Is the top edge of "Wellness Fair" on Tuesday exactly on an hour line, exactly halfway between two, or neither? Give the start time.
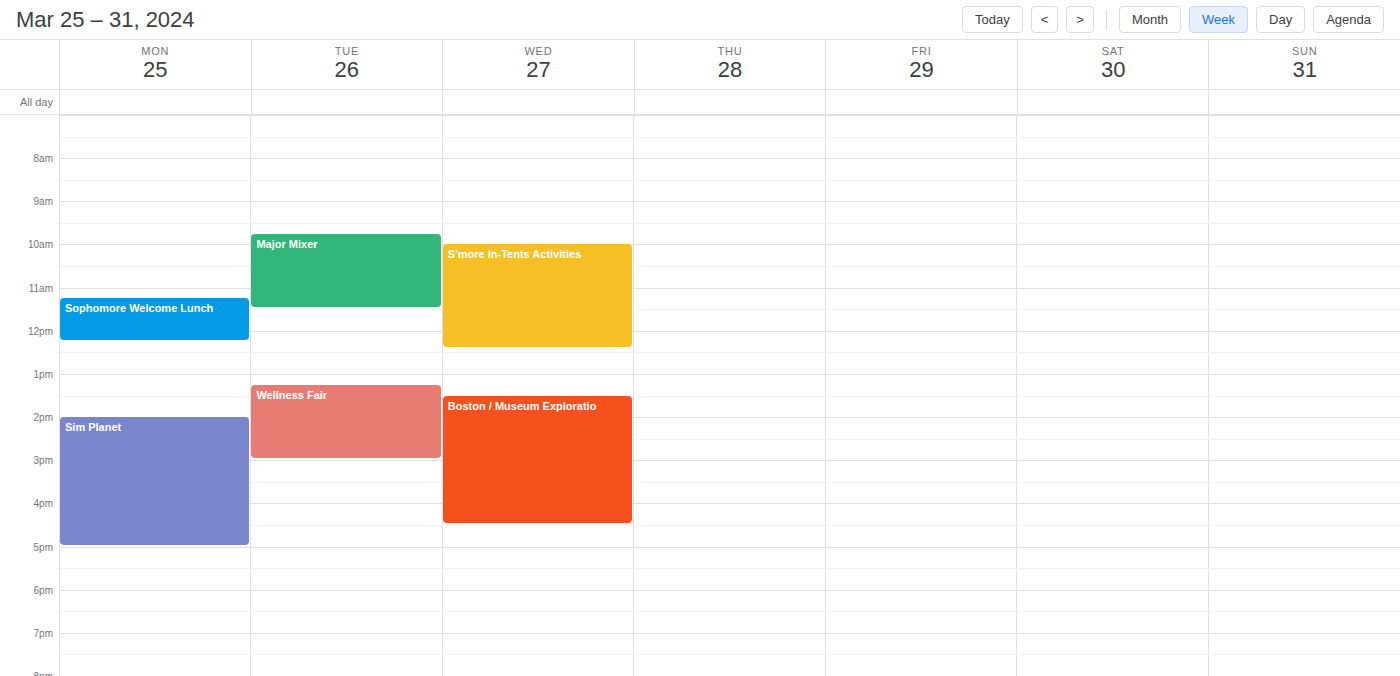
1:15 PM -- neither: a quarter of the way from the 1 PM line to the 2 PM line.